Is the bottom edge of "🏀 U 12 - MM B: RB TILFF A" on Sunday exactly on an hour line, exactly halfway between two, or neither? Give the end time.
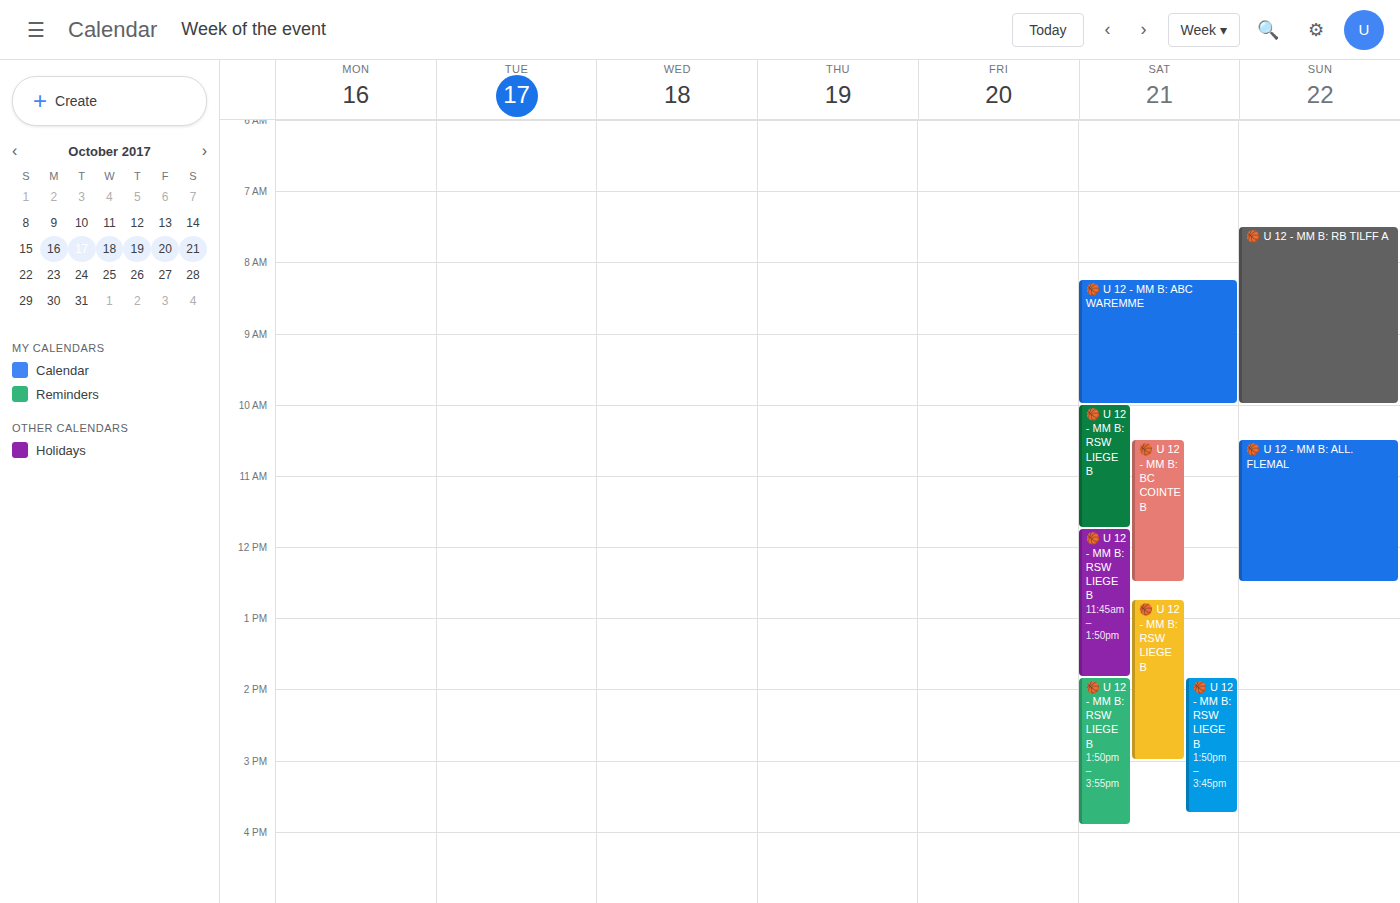
10:00 AM -- exactly on the 10 AM line.